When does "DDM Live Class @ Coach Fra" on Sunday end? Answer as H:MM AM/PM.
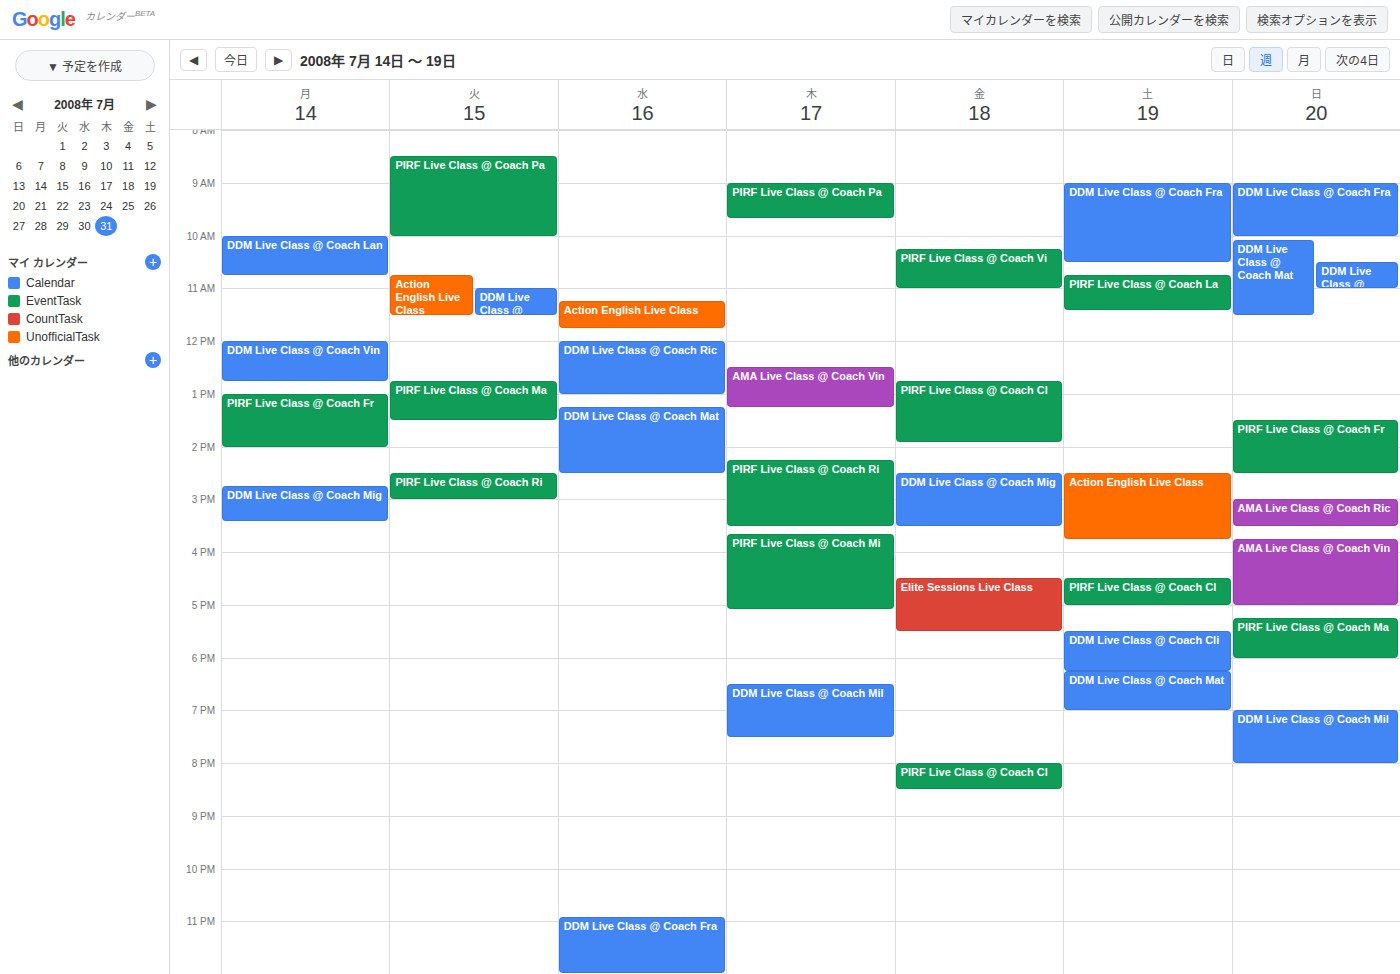
10:00 AM